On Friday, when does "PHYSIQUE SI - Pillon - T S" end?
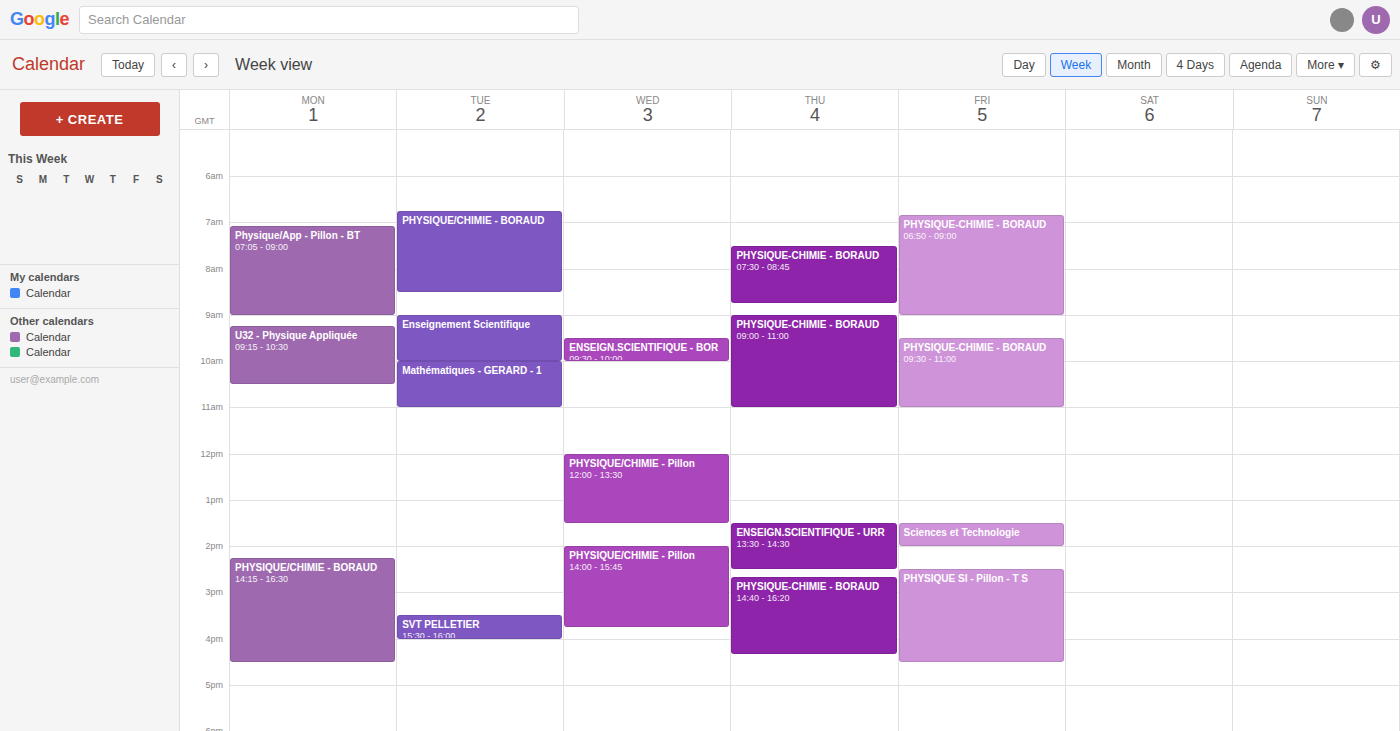
4:30 PM